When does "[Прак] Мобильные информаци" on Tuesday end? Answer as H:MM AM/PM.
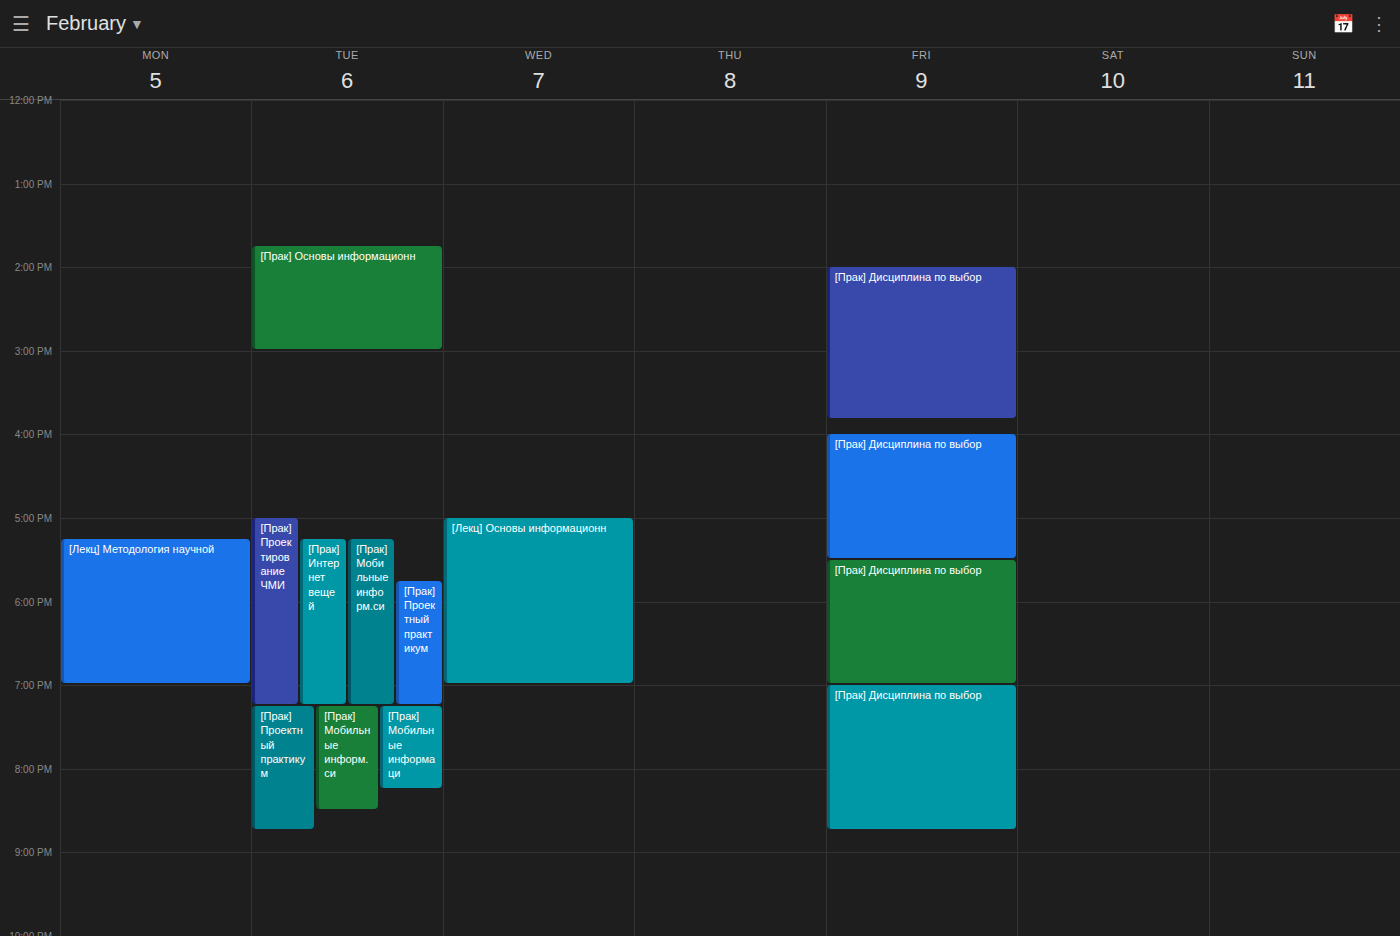
8:15 PM